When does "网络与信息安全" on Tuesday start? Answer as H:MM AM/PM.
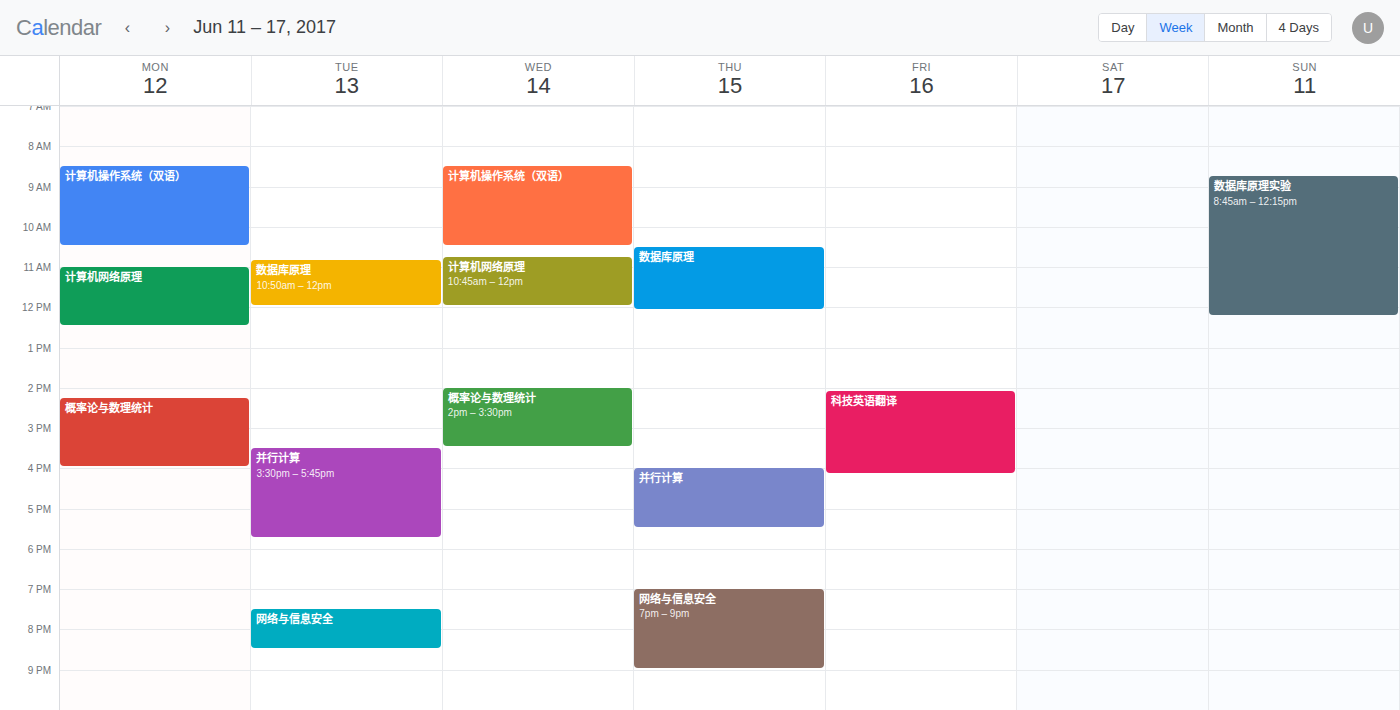
7:30 PM